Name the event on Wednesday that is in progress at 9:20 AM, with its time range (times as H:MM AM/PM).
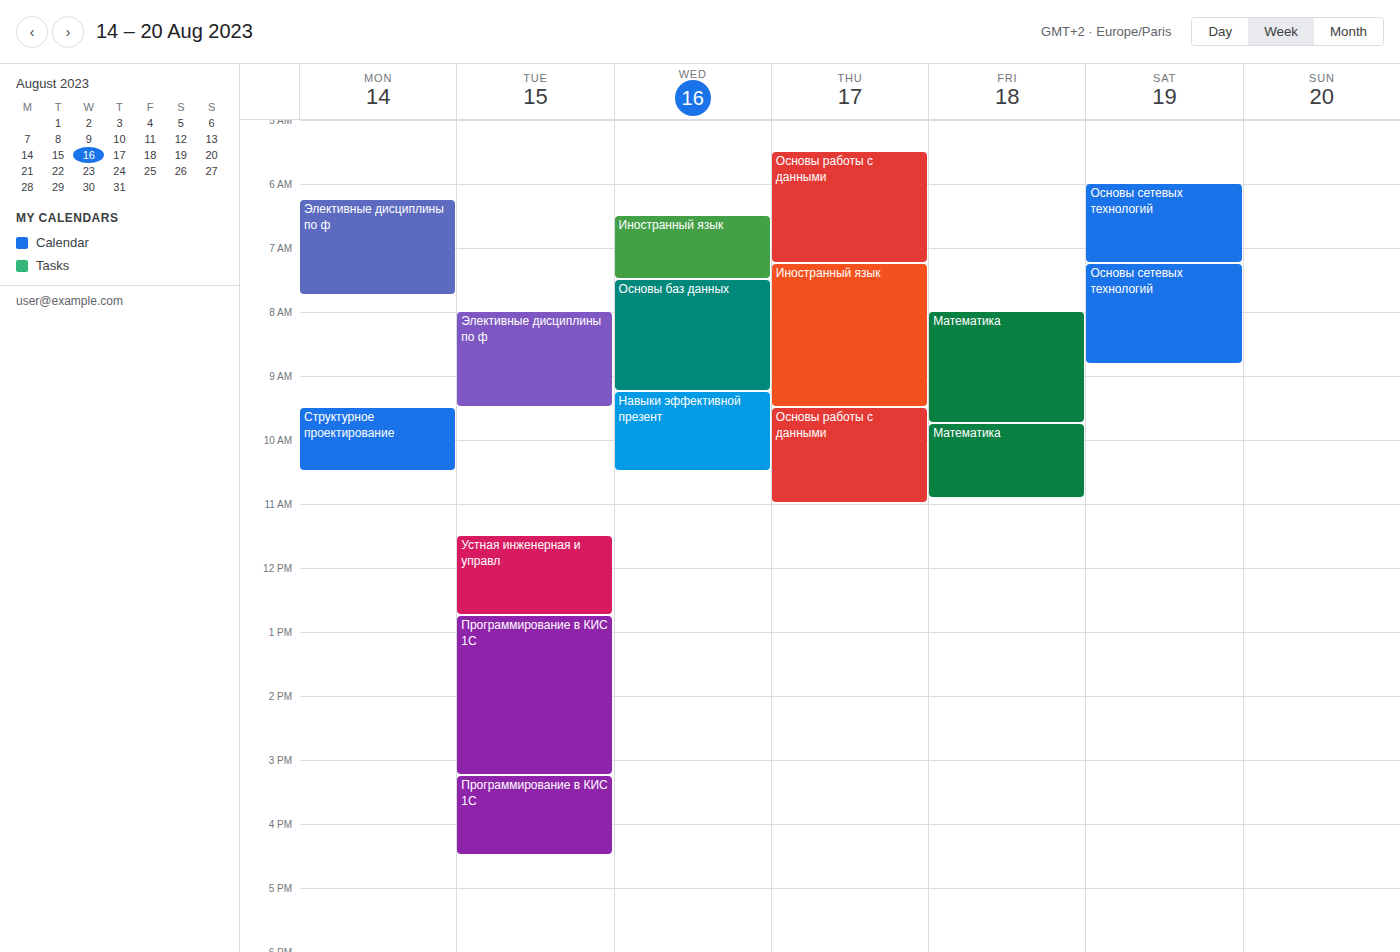
"Навыки эффективной презент", 9:15 AM to 10:30 AM